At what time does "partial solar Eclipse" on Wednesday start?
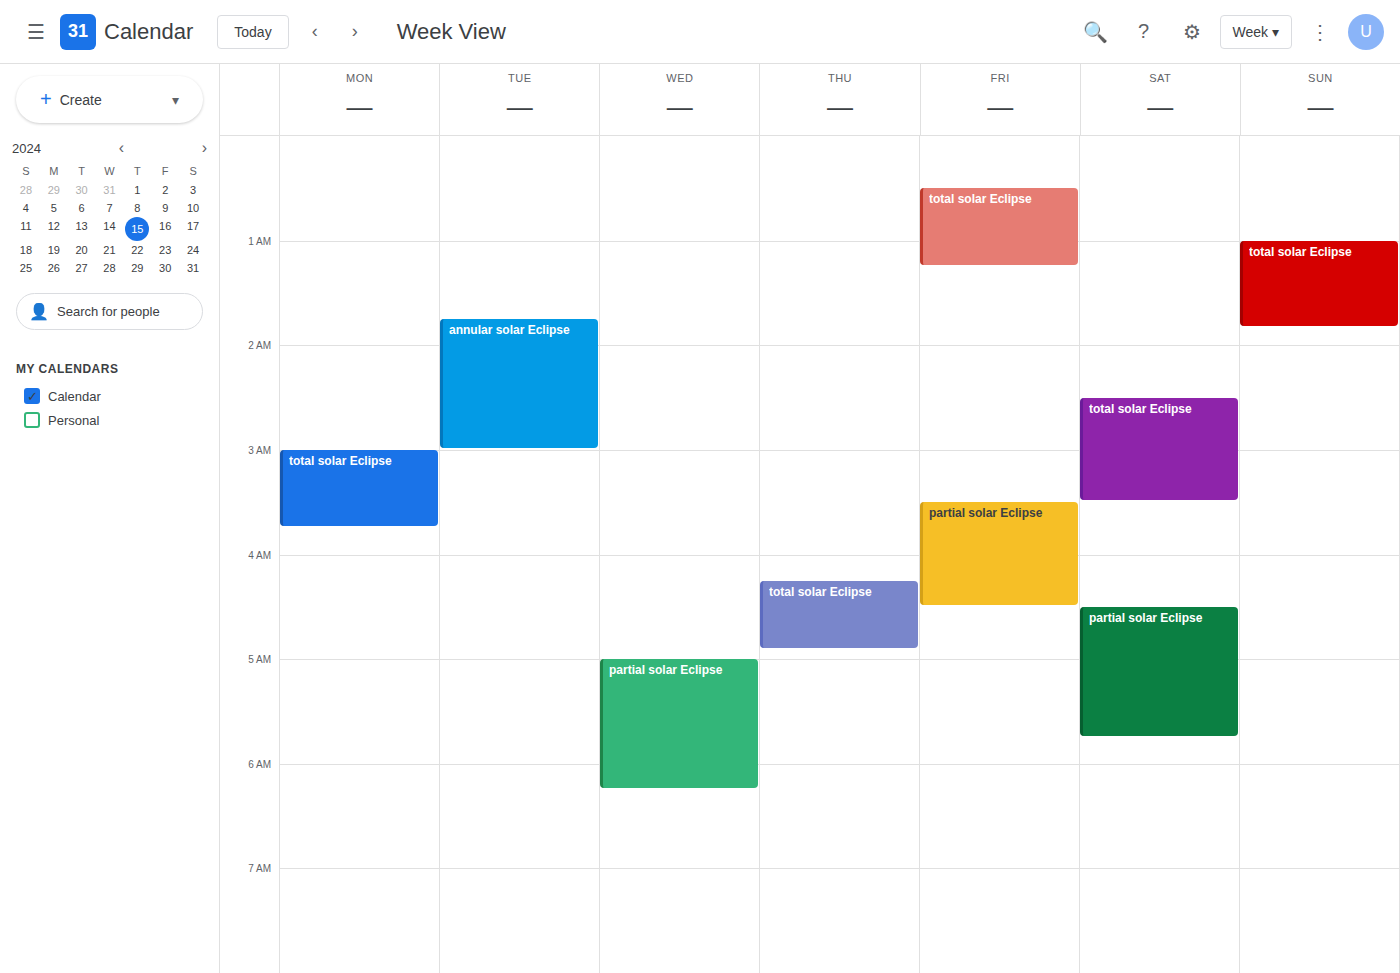
5:00 AM